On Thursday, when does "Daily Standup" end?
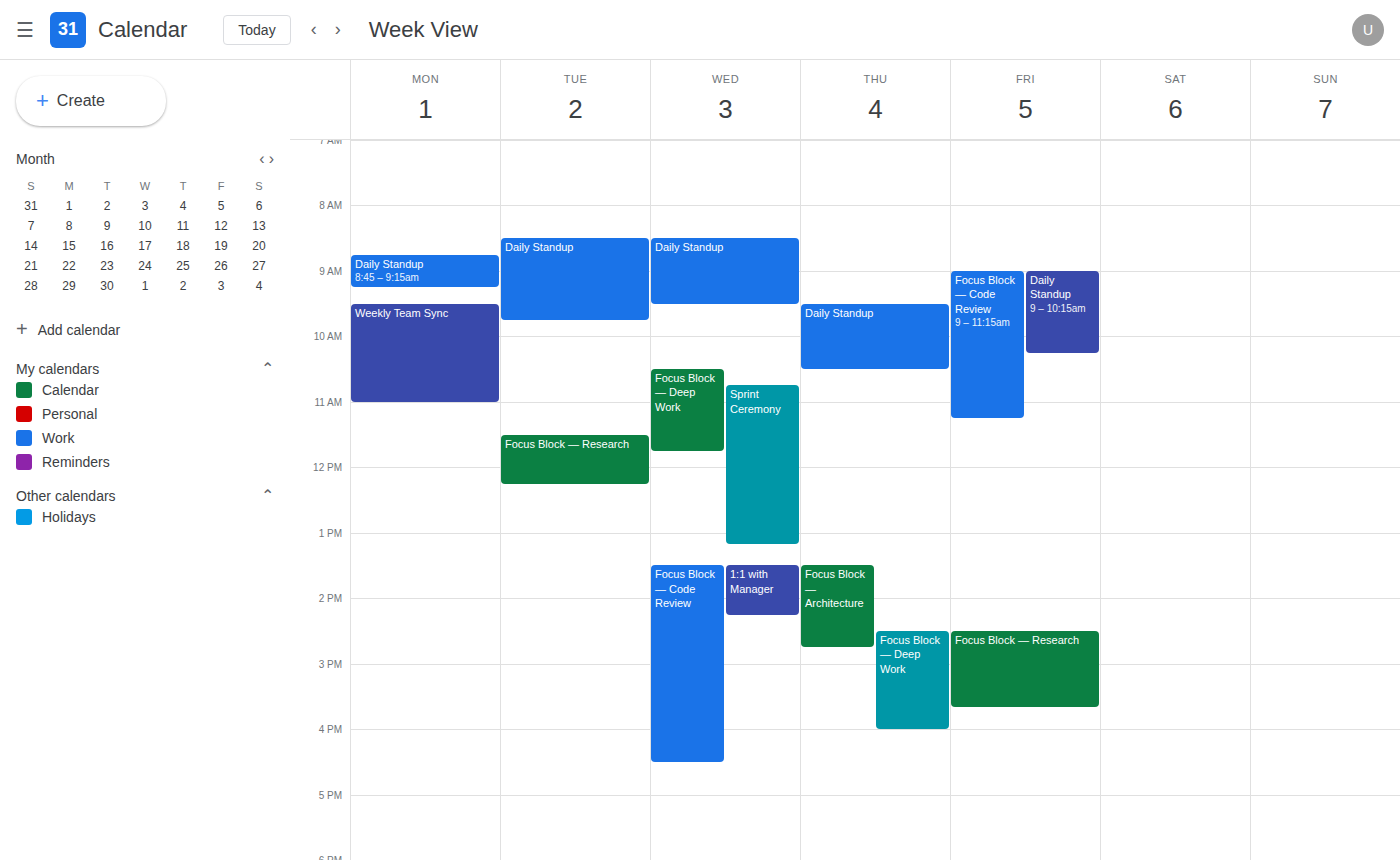
10:30 AM